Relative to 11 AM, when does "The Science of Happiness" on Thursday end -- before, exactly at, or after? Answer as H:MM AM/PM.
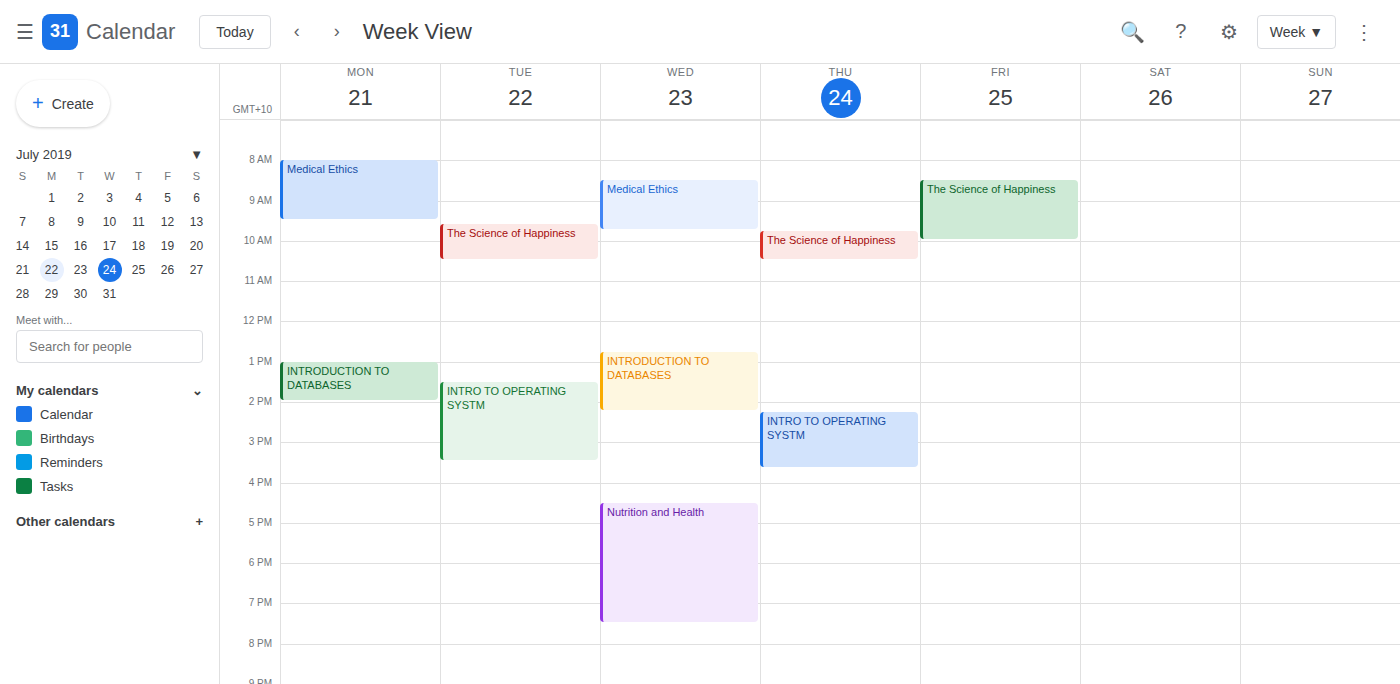
10:30 AM -- before 11 AM, 30 minutes above the 11 AM line.